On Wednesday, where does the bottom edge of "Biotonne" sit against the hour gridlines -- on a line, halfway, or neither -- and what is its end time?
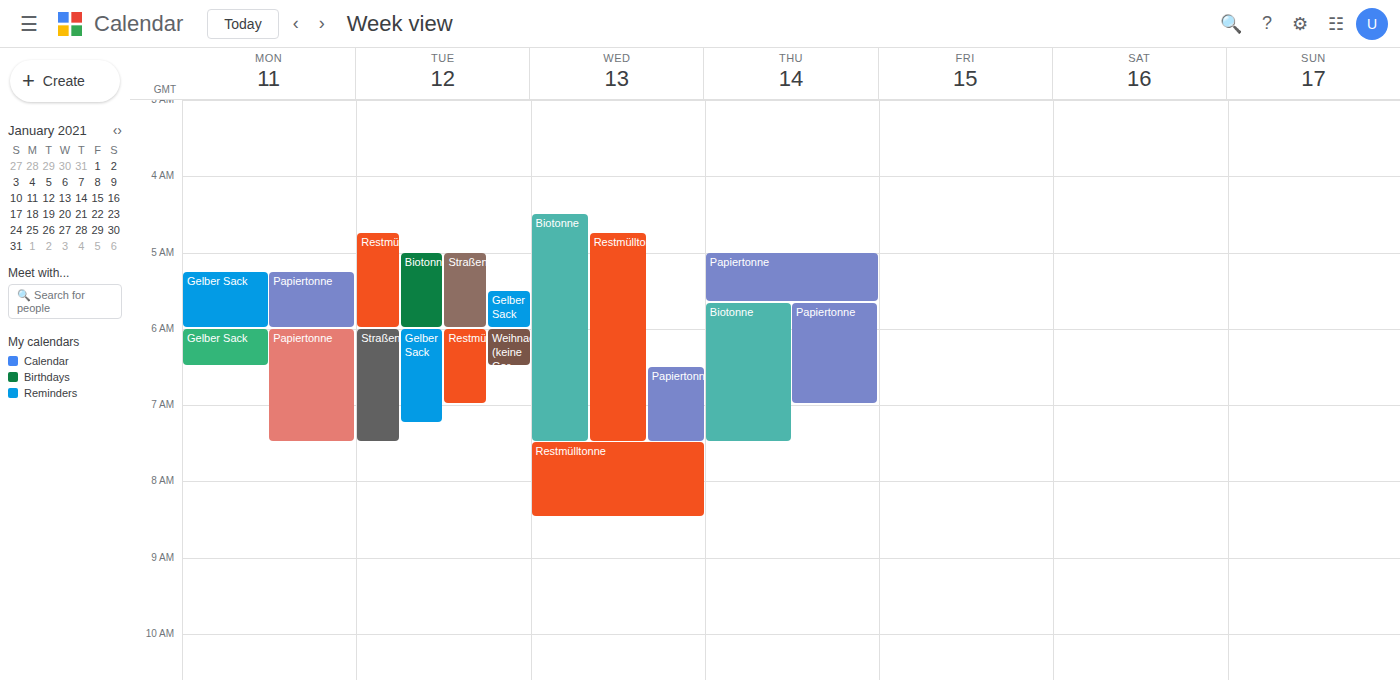
7:30 AM -- halfway between the 7 AM and 8 AM lines.